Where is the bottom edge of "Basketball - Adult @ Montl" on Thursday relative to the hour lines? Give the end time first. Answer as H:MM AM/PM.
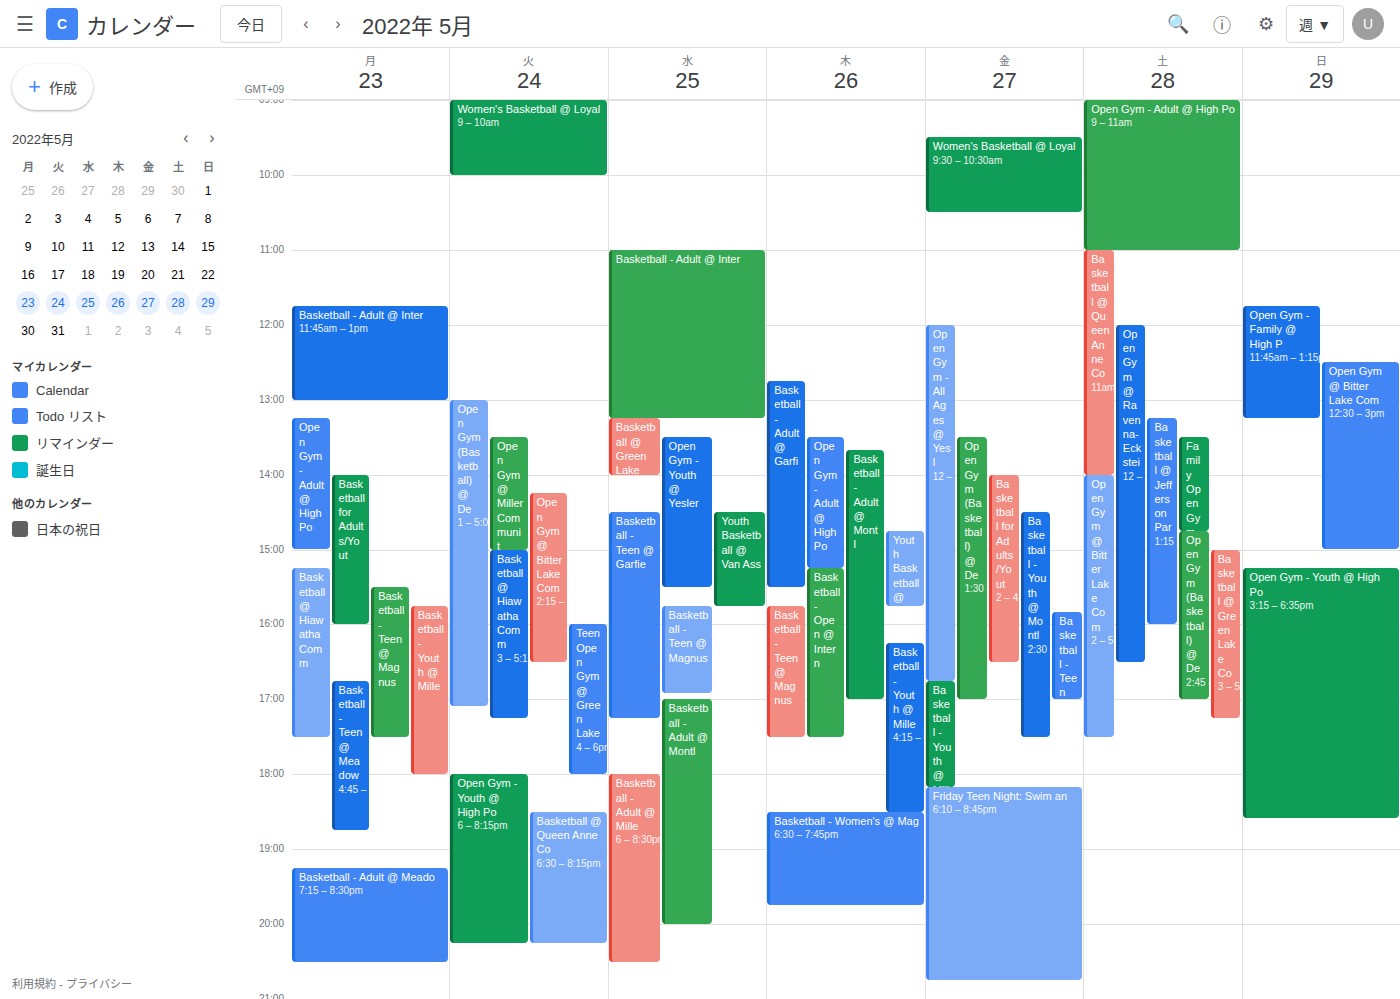
5:00 PM -- exactly on the 5 PM line.